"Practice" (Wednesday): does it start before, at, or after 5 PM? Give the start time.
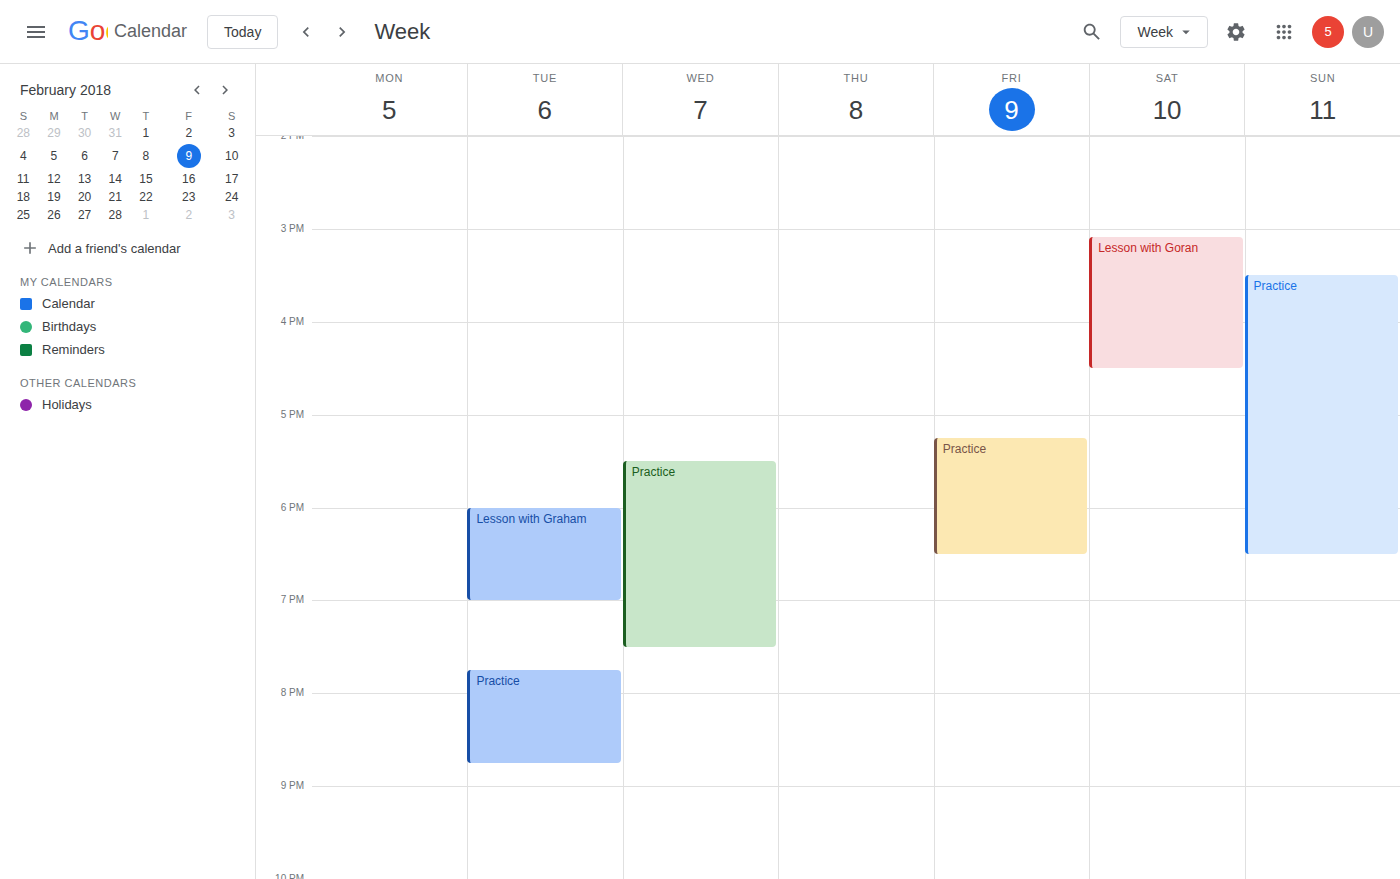
5:30 PM -- after 5 PM, 30 minutes below the 5 PM line.